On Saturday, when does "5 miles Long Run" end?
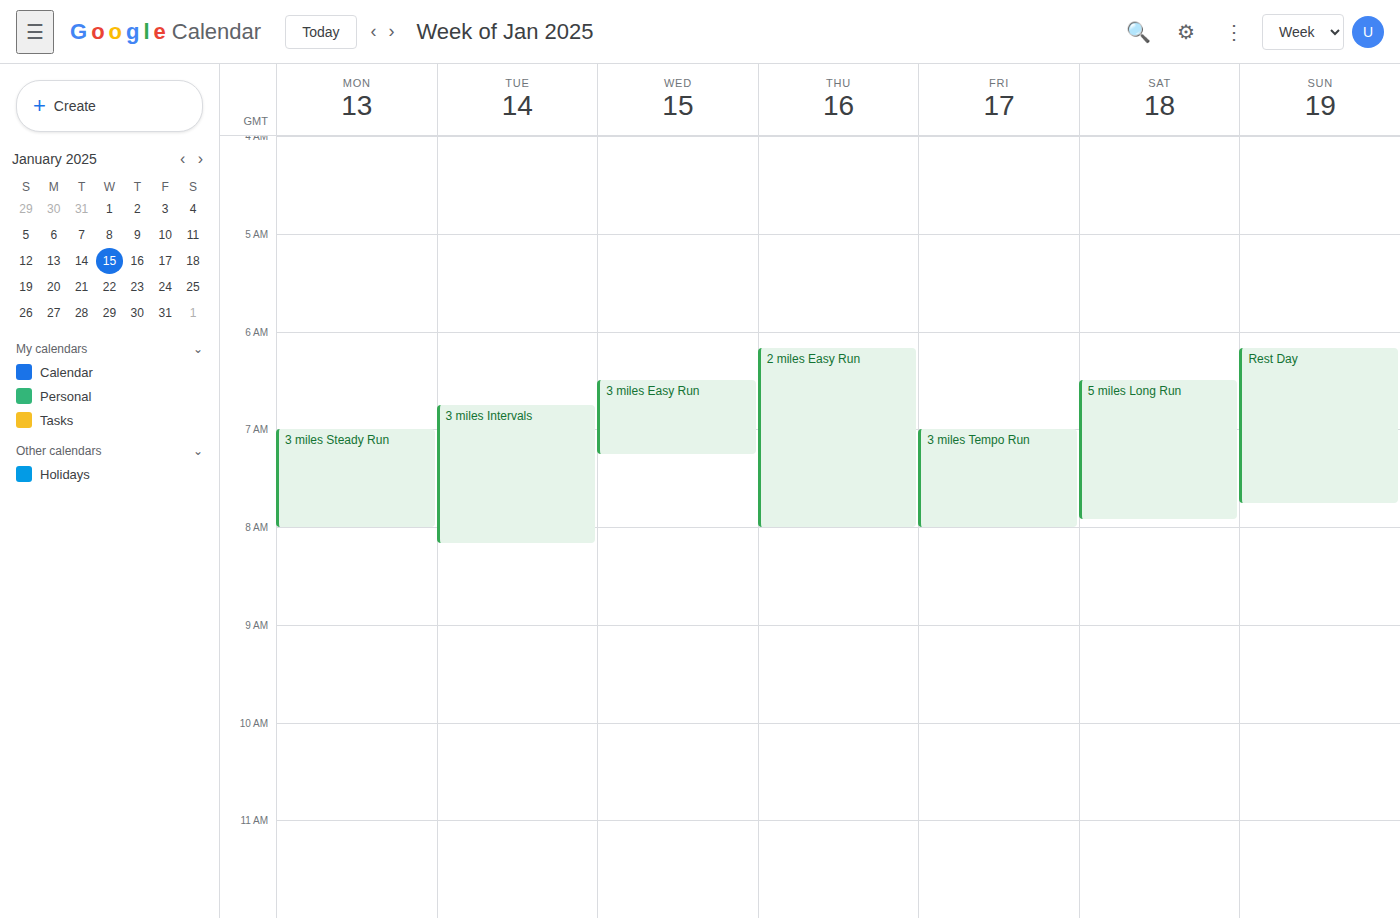
7:55 AM